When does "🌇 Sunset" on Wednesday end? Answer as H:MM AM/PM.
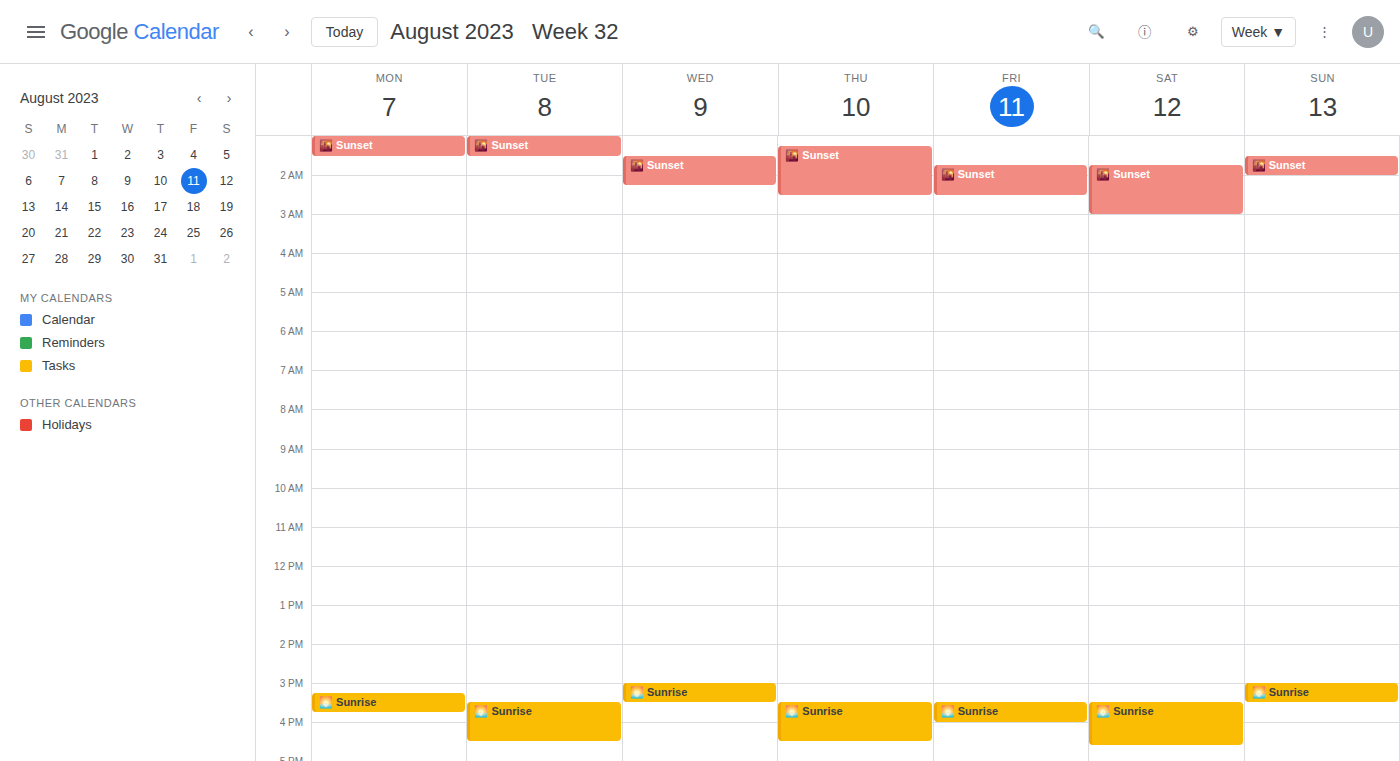
2:15 AM